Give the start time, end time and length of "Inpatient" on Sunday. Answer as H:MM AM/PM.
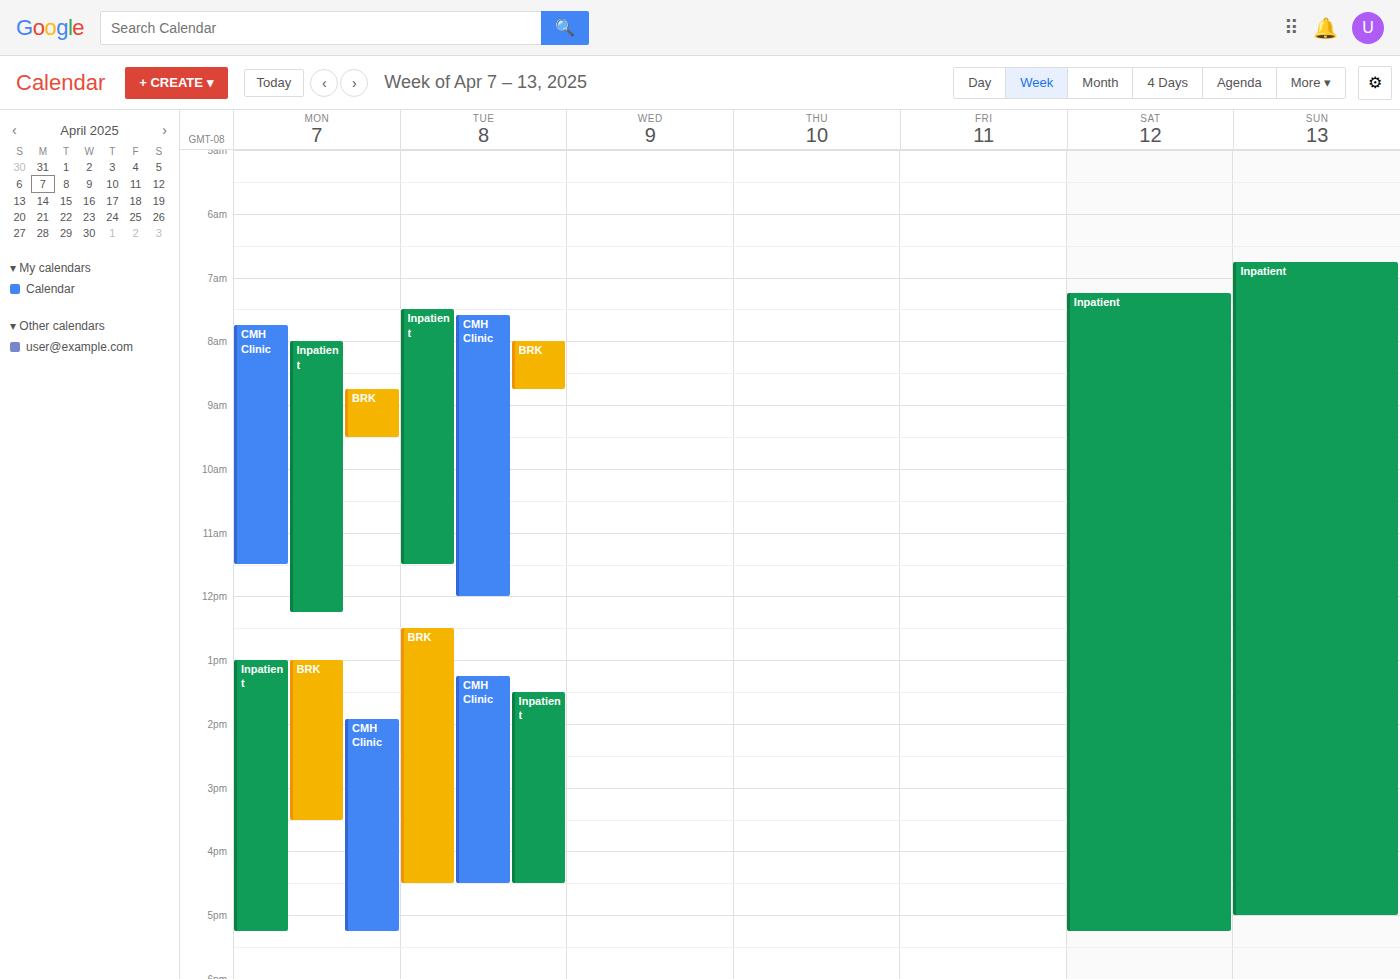
6:45 AM to 5:00 PM, 10 hours 15 minutes